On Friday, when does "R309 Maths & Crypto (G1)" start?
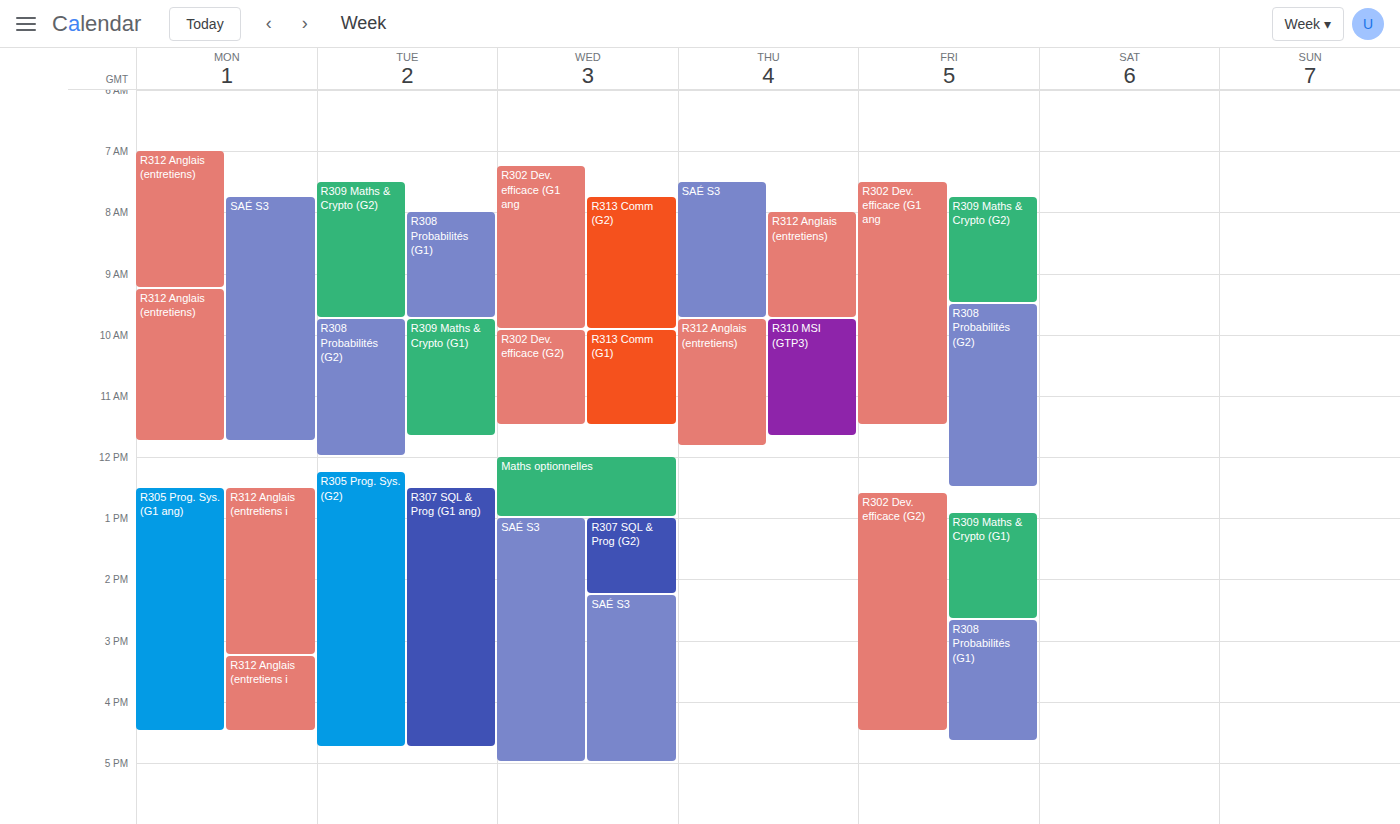
12:55 PM